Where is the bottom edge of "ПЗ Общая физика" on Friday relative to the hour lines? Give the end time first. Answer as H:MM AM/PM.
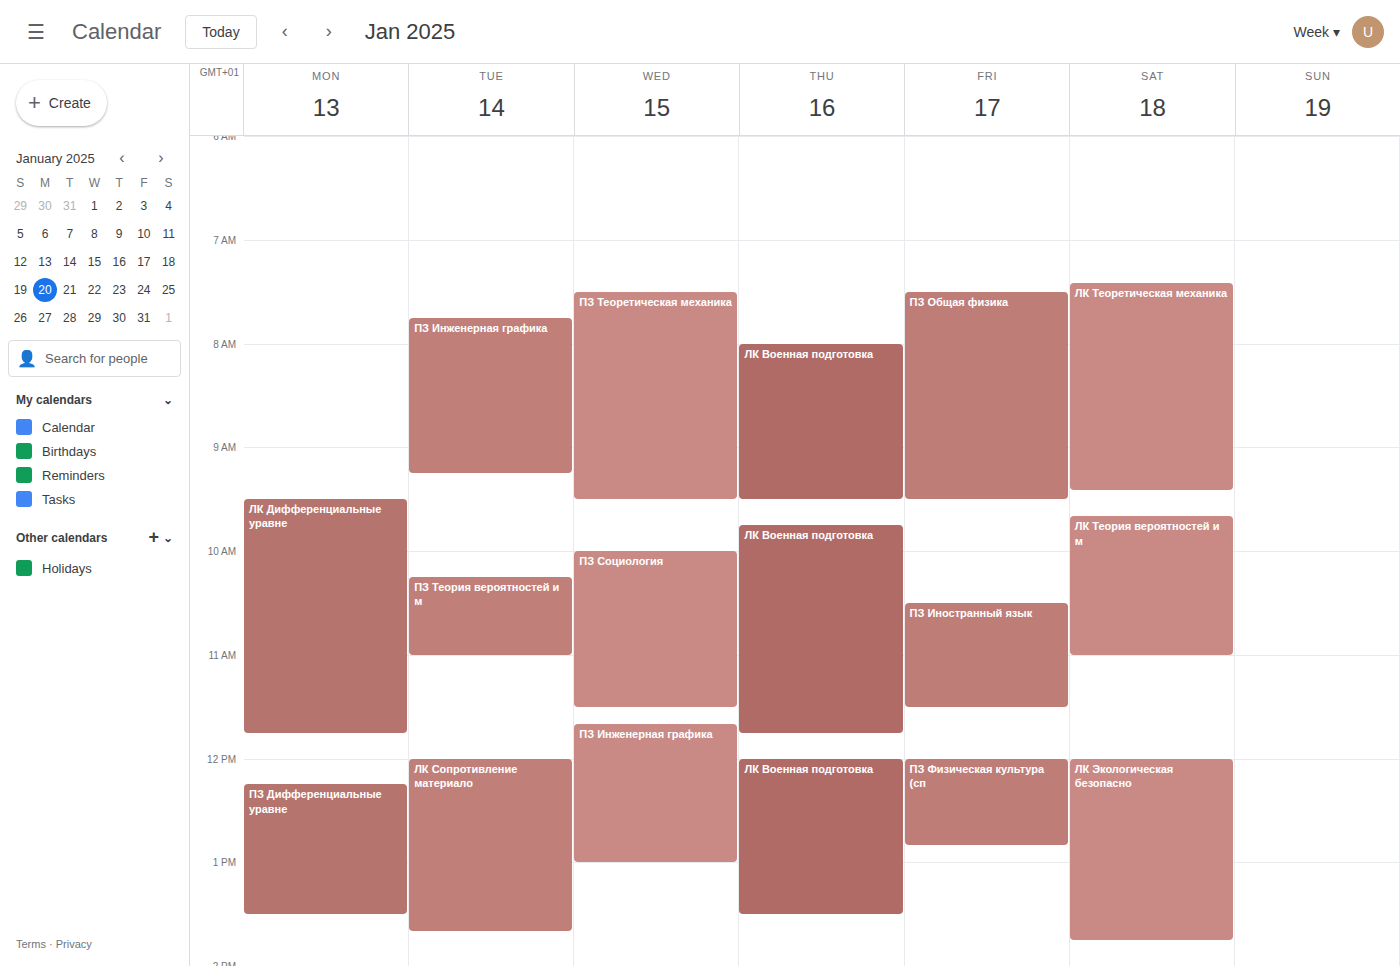
9:30 AM -- halfway between the 9 AM and 10 AM lines.